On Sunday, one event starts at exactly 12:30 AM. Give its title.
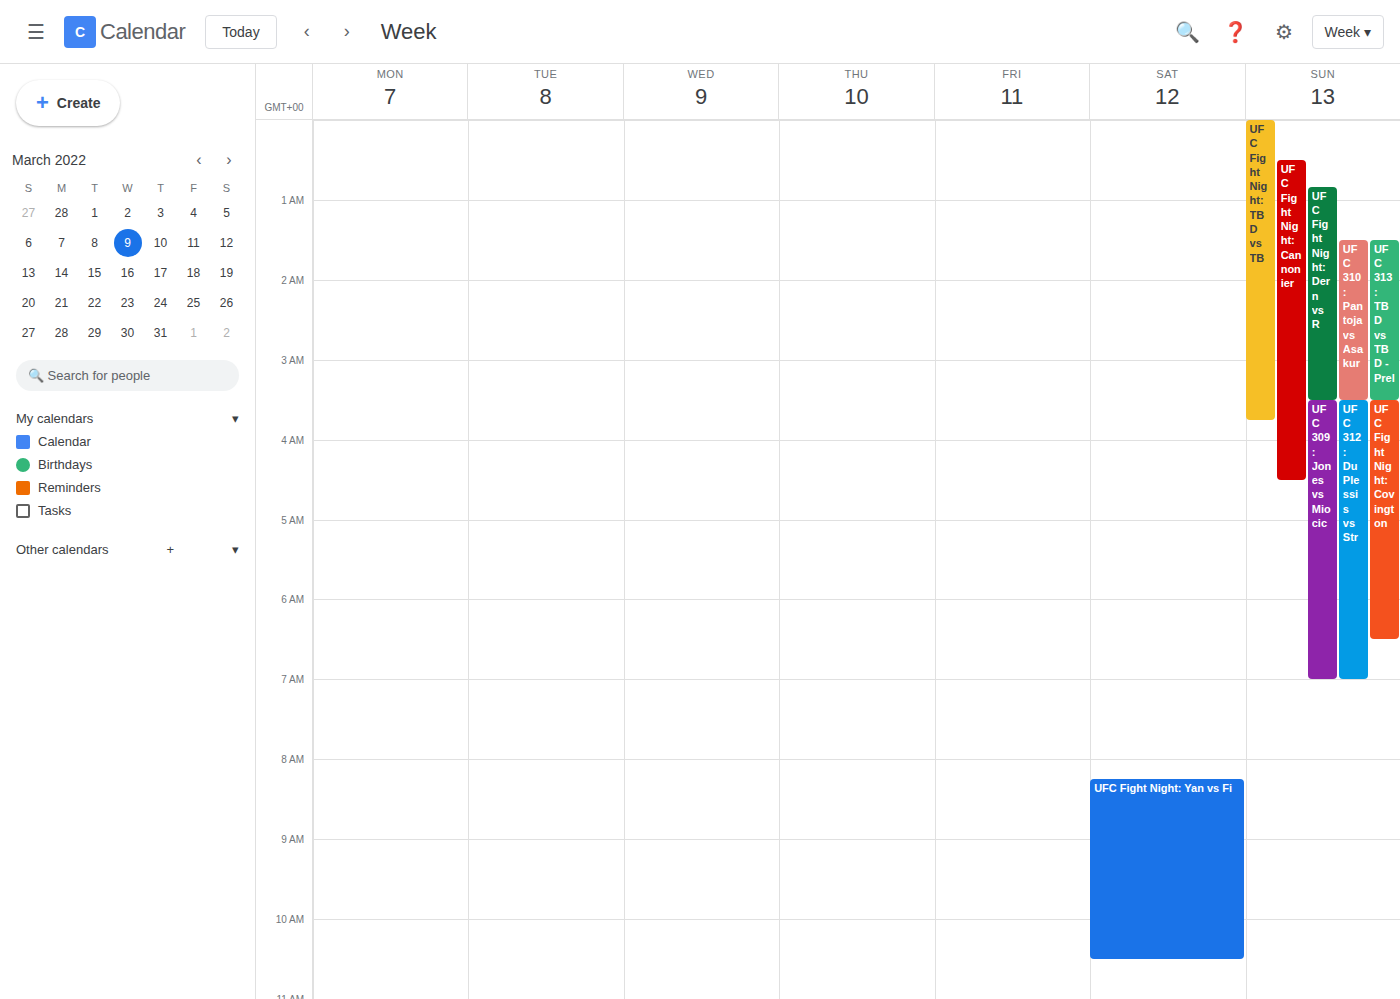
"UFC Fight Night: Cannonier"